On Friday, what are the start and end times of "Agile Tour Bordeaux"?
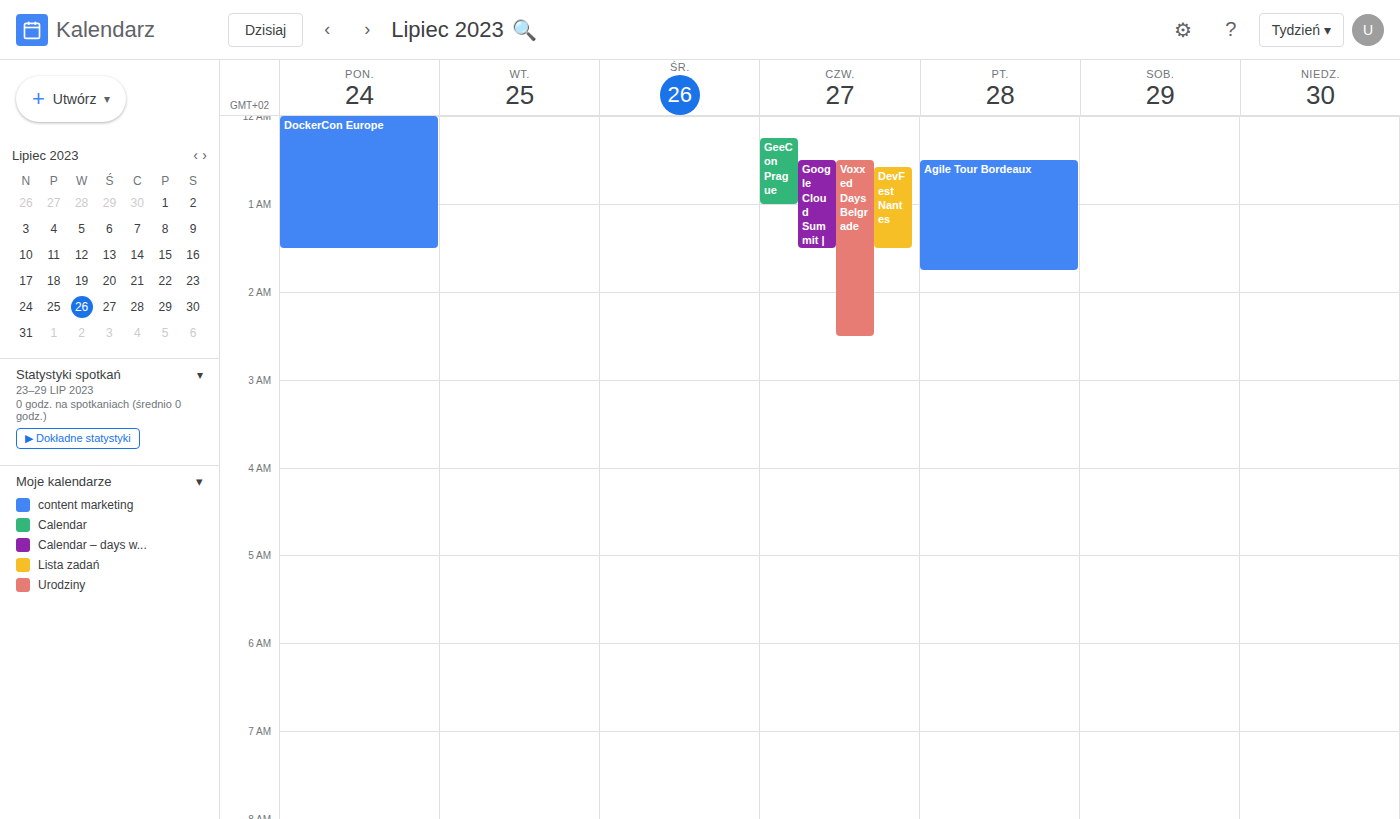
12:30 AM to 1:45 AM